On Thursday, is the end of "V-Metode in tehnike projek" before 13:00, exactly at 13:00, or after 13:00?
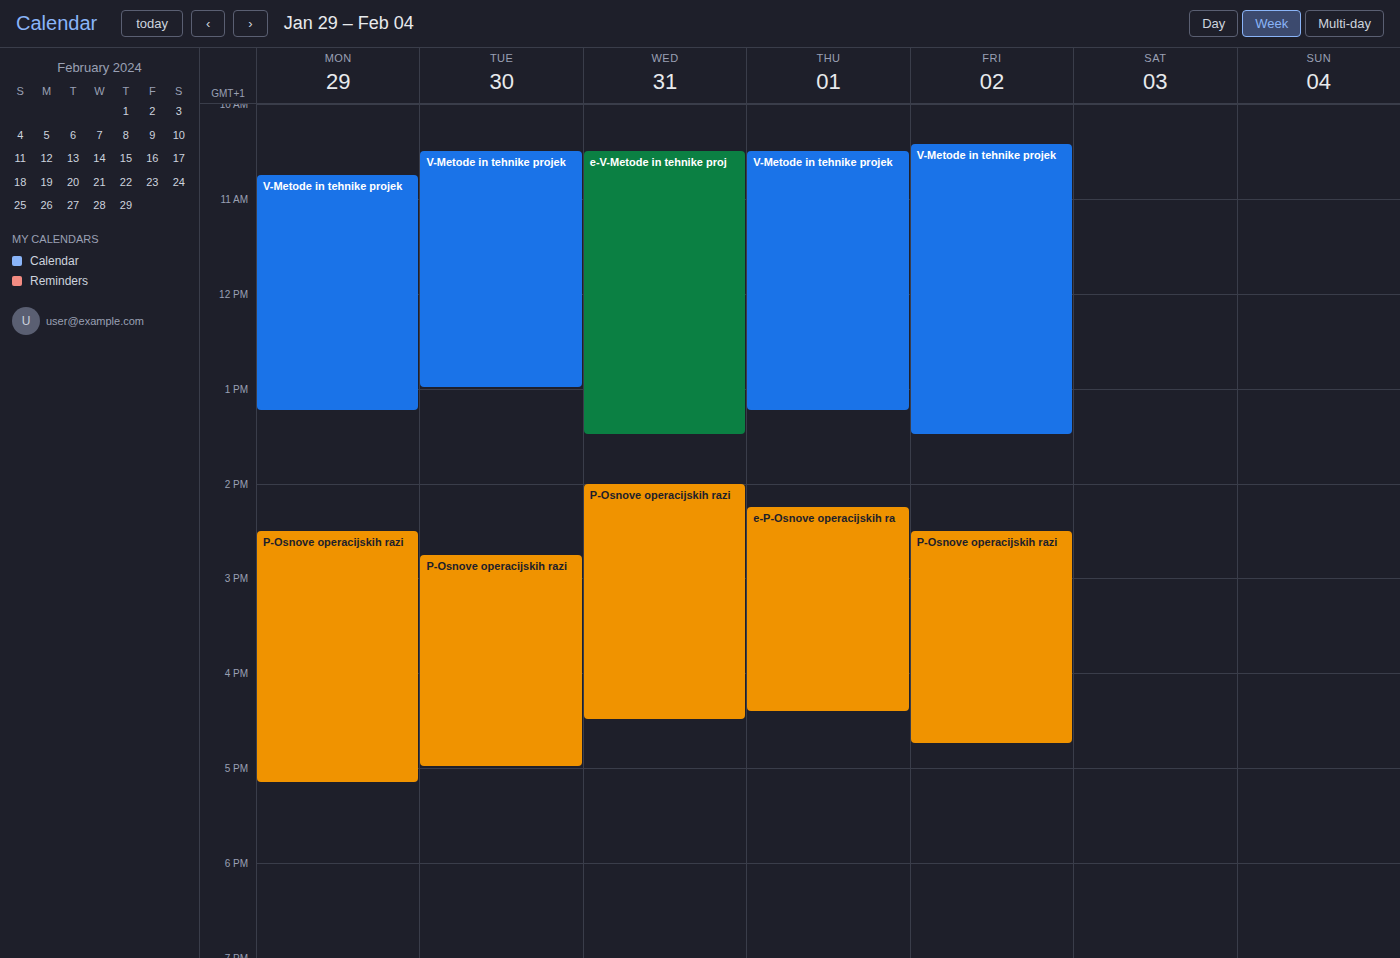
13:15 -- after 13:00, 15 minutes below the 13:00 line.